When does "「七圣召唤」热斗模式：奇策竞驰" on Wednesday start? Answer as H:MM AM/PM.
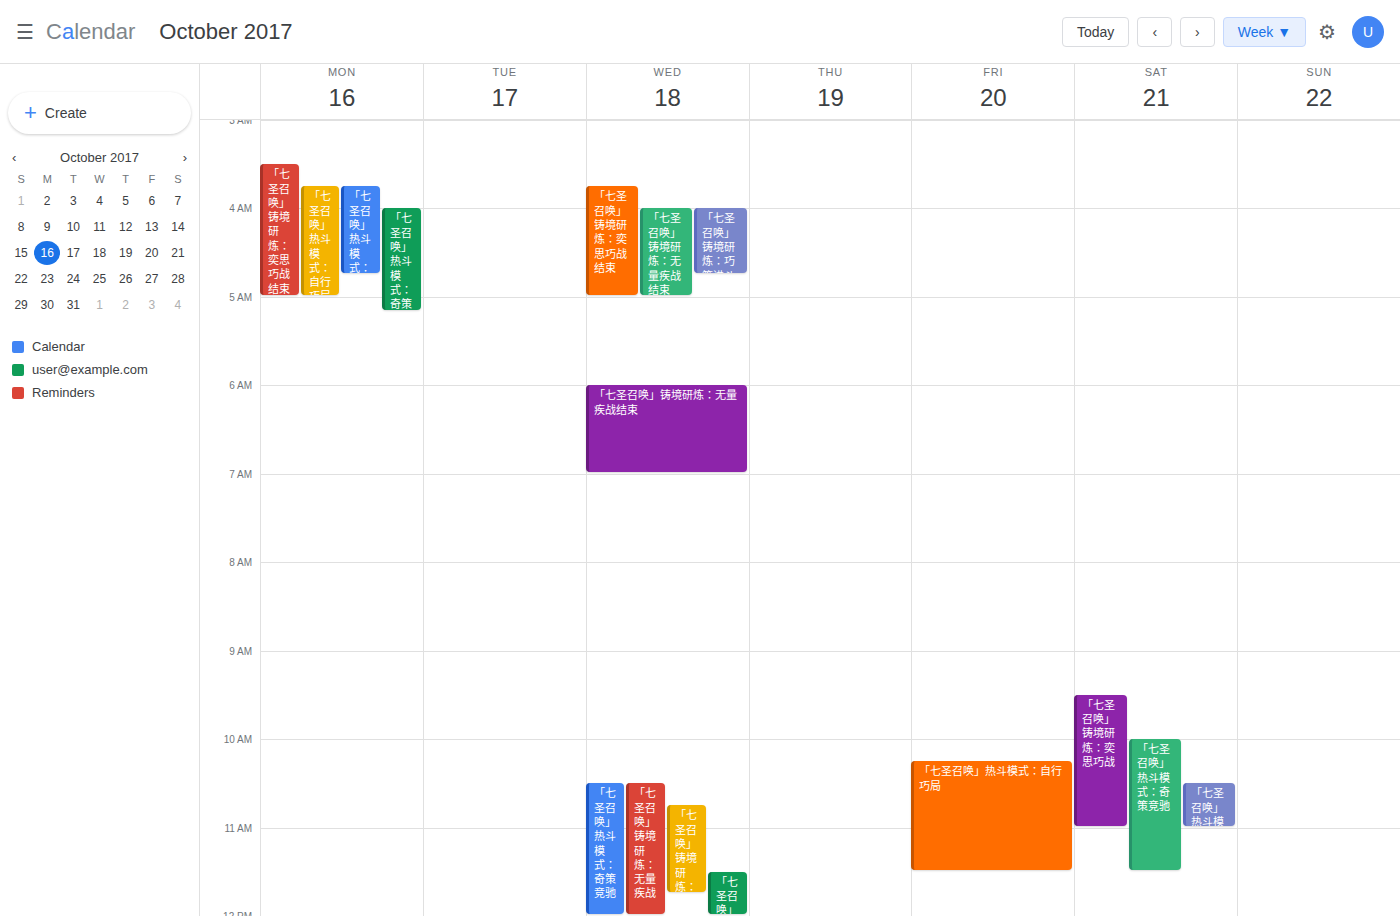
10:30 AM